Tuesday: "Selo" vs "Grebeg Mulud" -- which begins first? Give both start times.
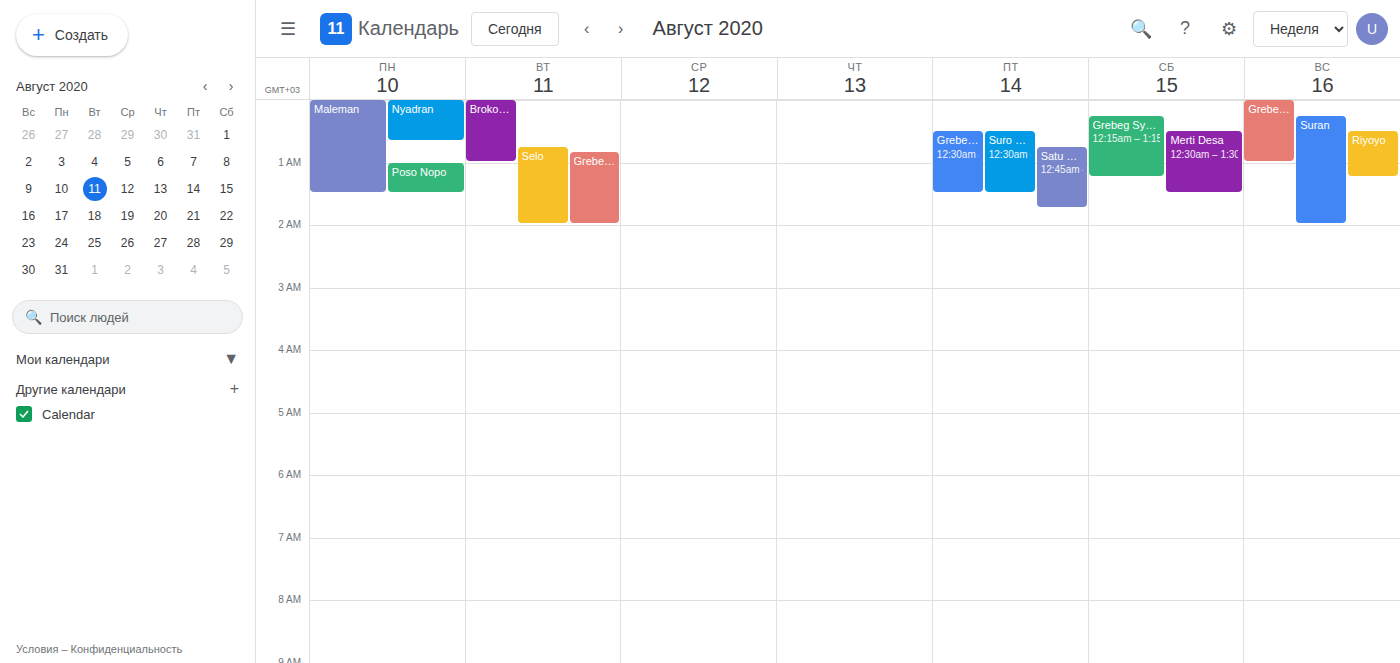
"Selo" 00:45; "Grebeg Mulud" 00:50.